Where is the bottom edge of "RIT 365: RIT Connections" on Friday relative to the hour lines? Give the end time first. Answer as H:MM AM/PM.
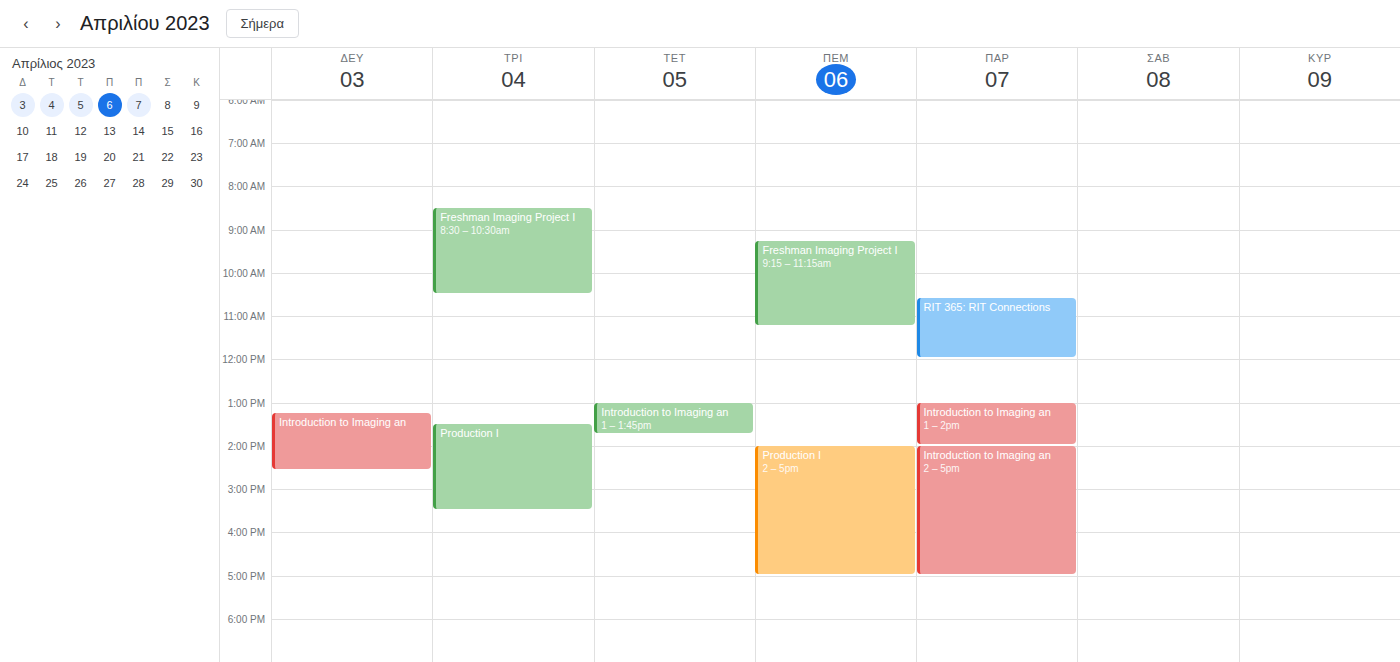
12:00 PM -- exactly on the 12 PM line.